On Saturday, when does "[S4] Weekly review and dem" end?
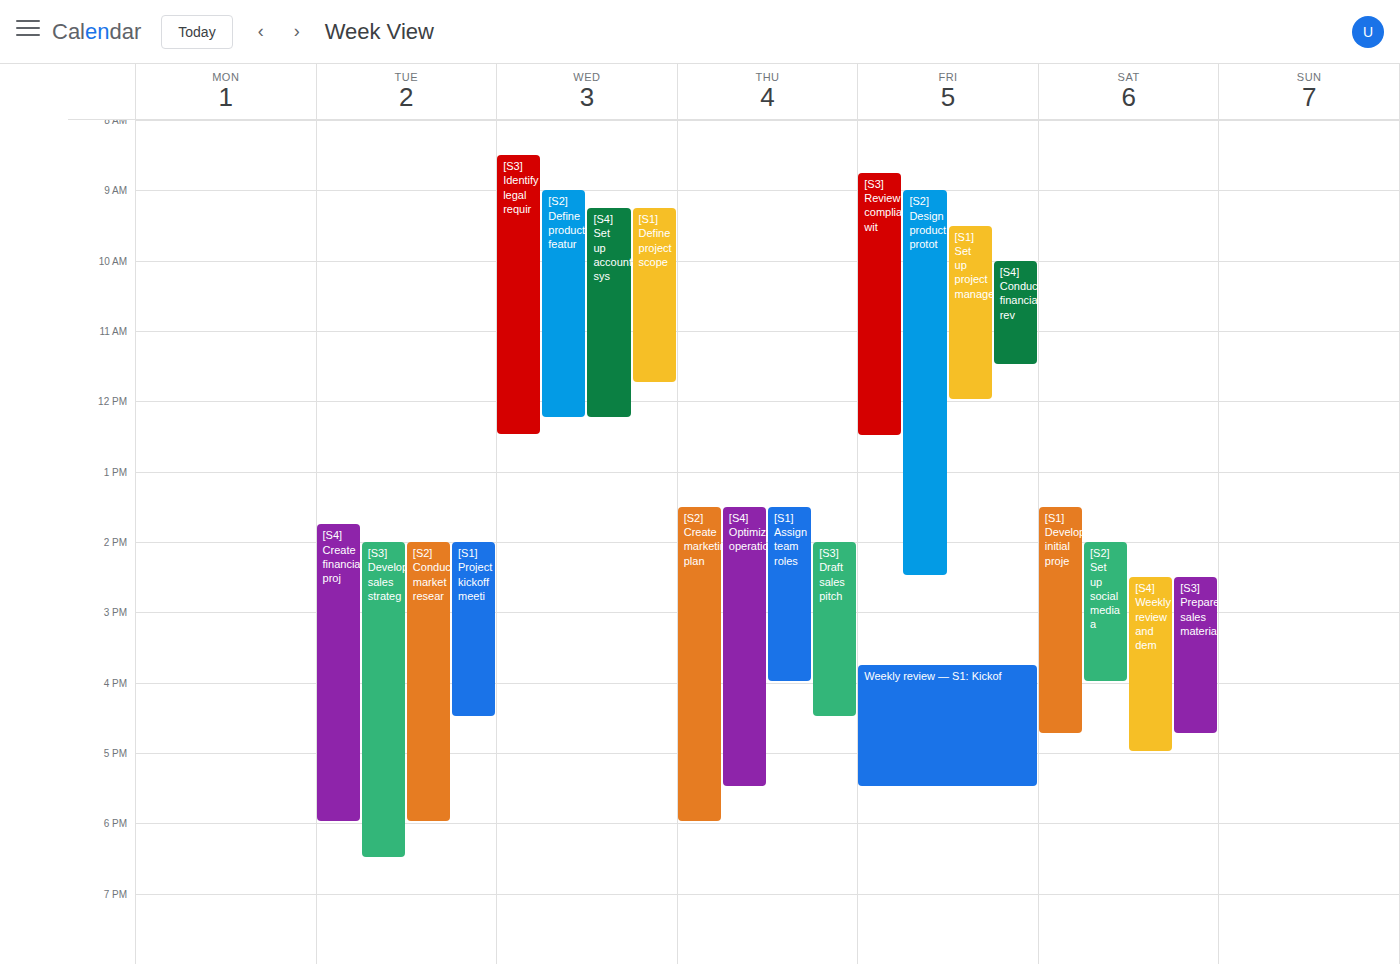
5:00 PM